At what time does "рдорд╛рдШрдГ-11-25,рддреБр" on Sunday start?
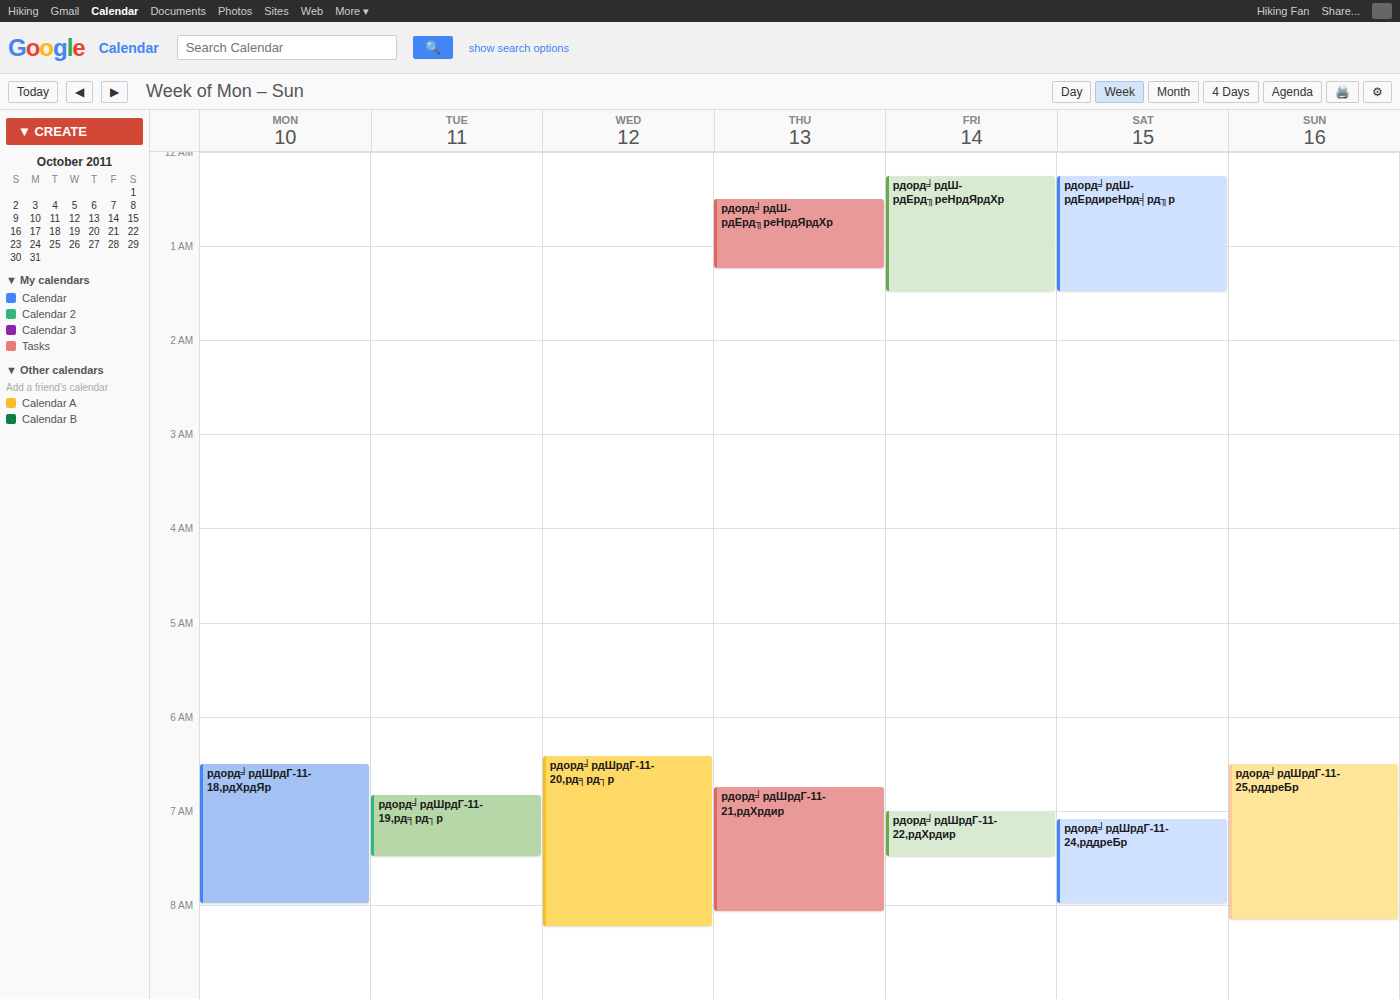
06:30